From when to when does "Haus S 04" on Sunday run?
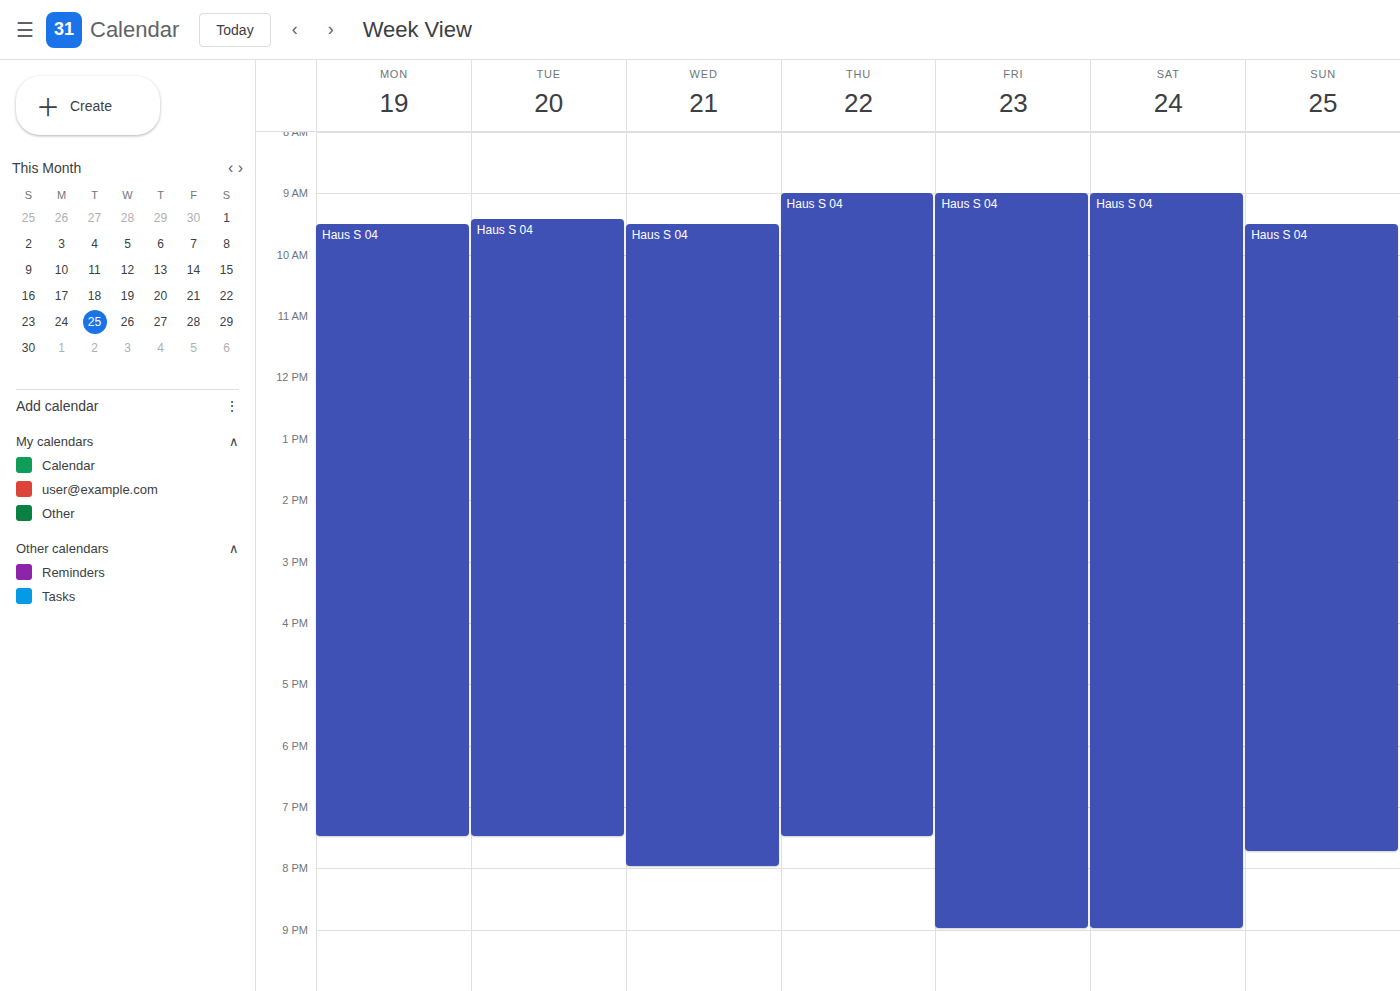
9:30 AM to 7:45 PM